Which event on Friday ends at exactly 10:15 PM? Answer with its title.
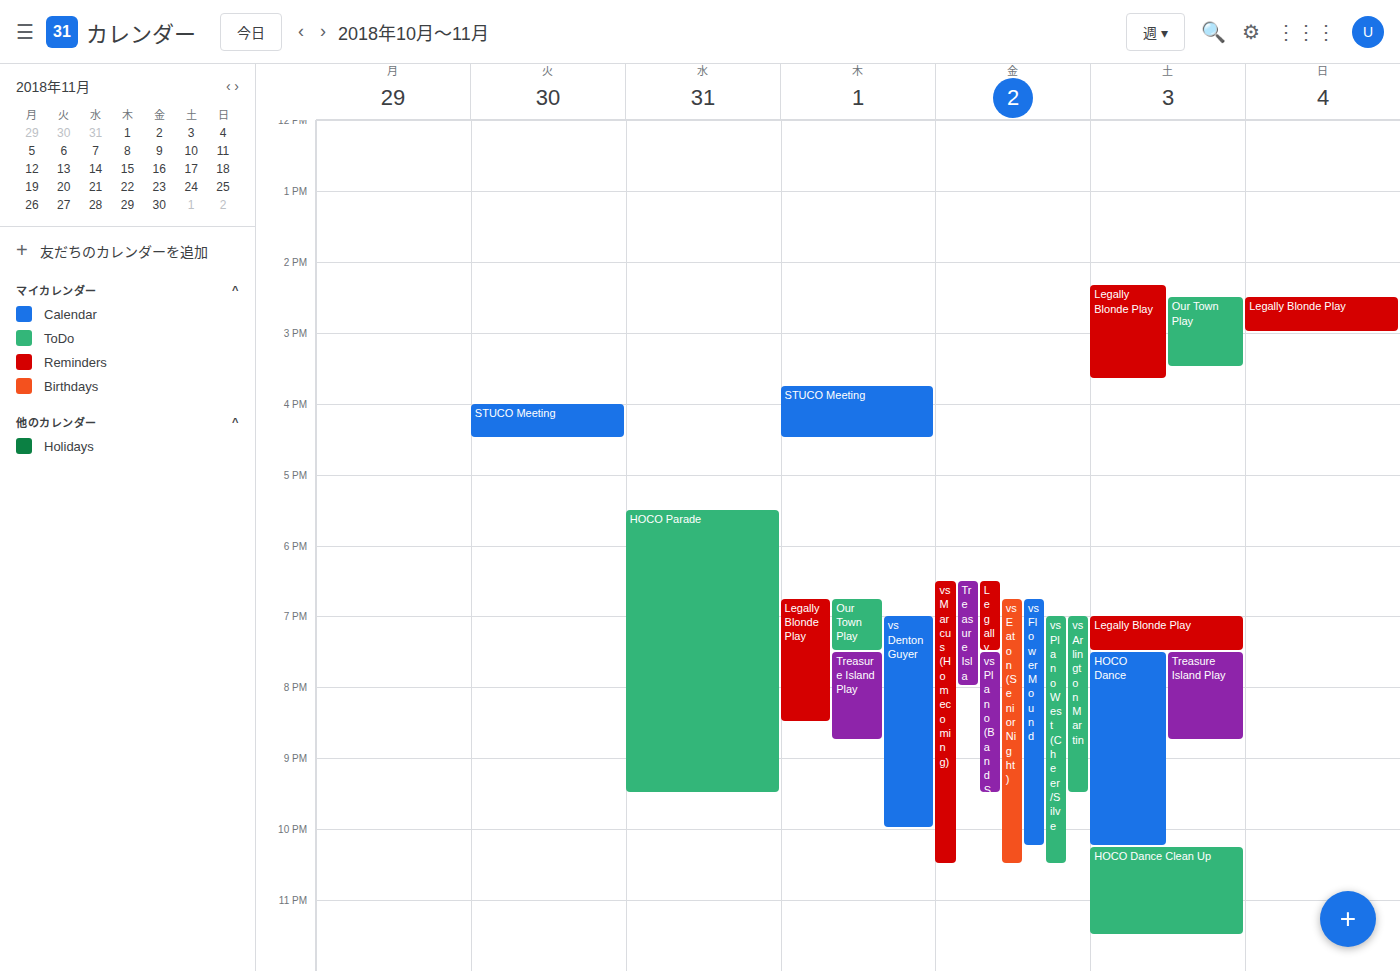
"vs Flower Mound"